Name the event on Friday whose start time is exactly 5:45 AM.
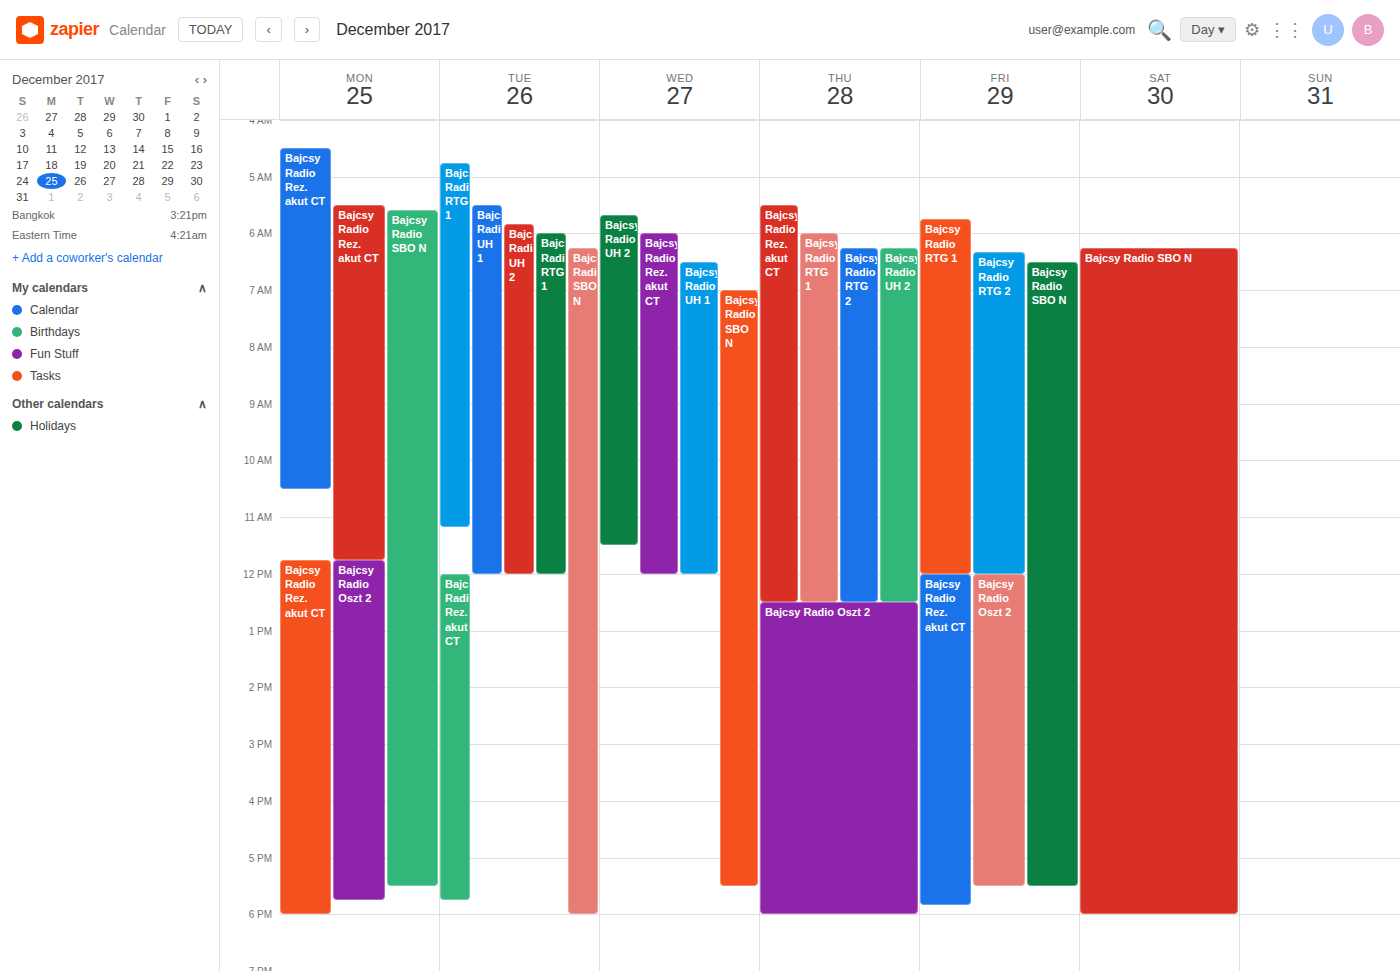
"Bajcsy Radio RTG 1"